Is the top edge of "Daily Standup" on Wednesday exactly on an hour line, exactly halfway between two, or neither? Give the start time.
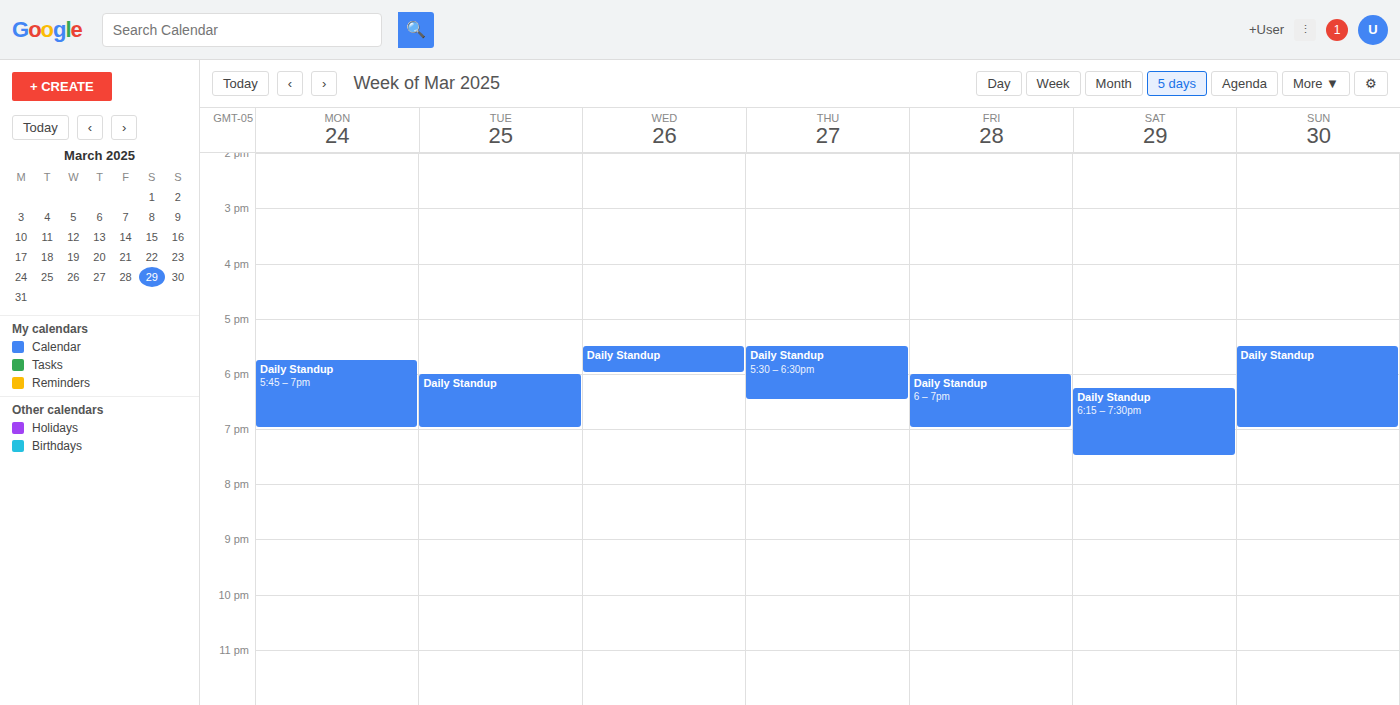
5:30 PM -- halfway between the 5 PM and 6 PM lines.